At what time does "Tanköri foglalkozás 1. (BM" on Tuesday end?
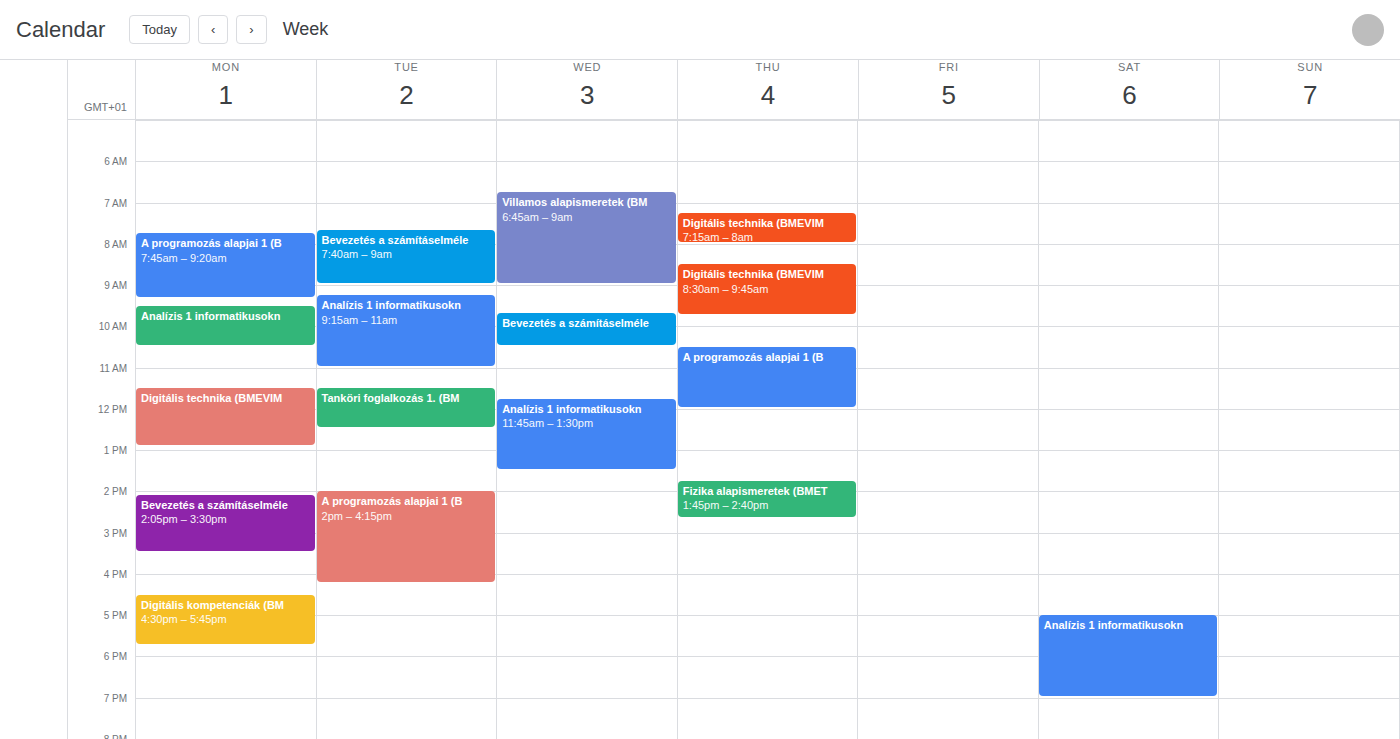
12:30 PM